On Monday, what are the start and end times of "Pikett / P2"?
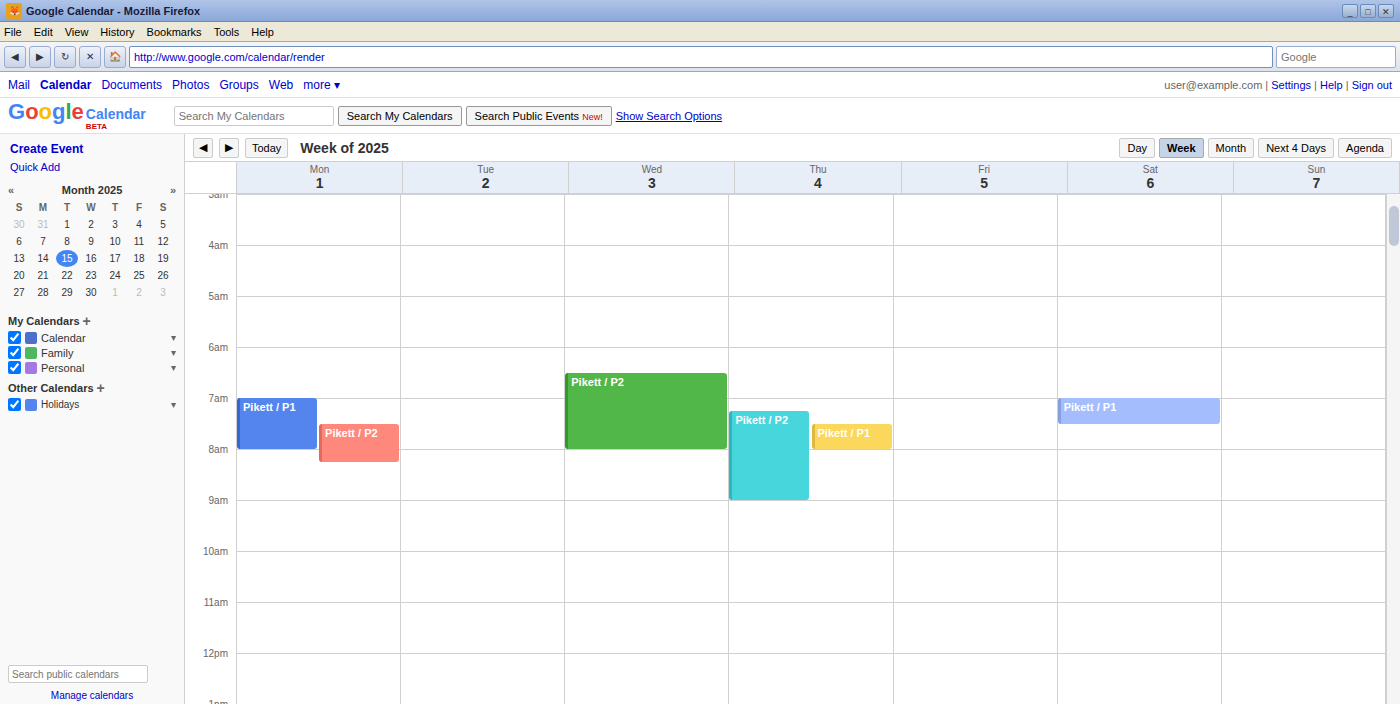
07:30 to 08:15